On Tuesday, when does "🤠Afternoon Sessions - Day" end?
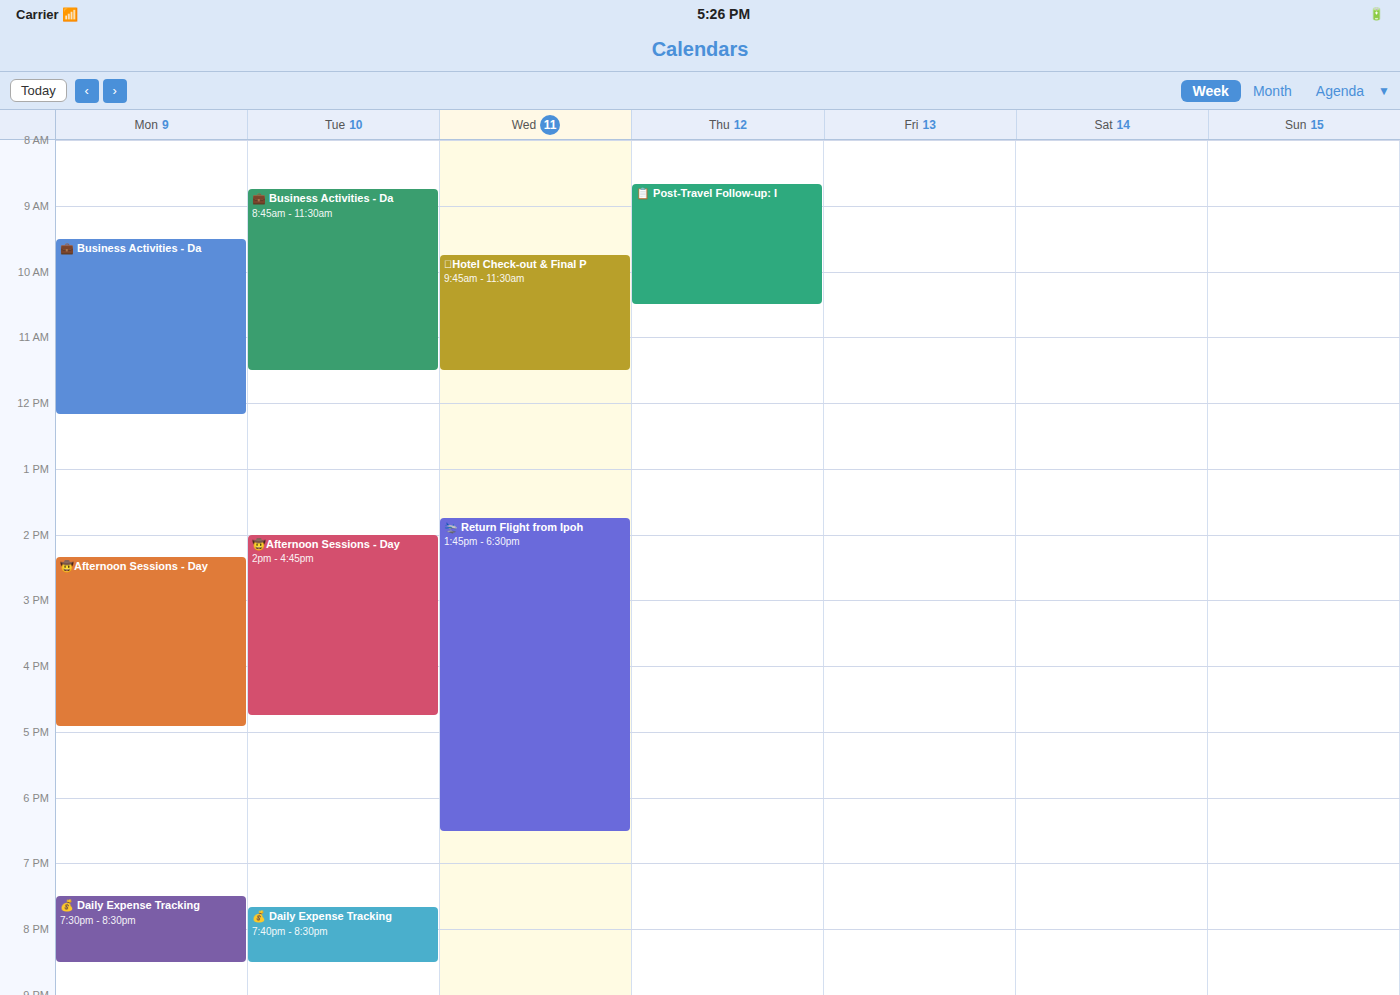
4:45 PM